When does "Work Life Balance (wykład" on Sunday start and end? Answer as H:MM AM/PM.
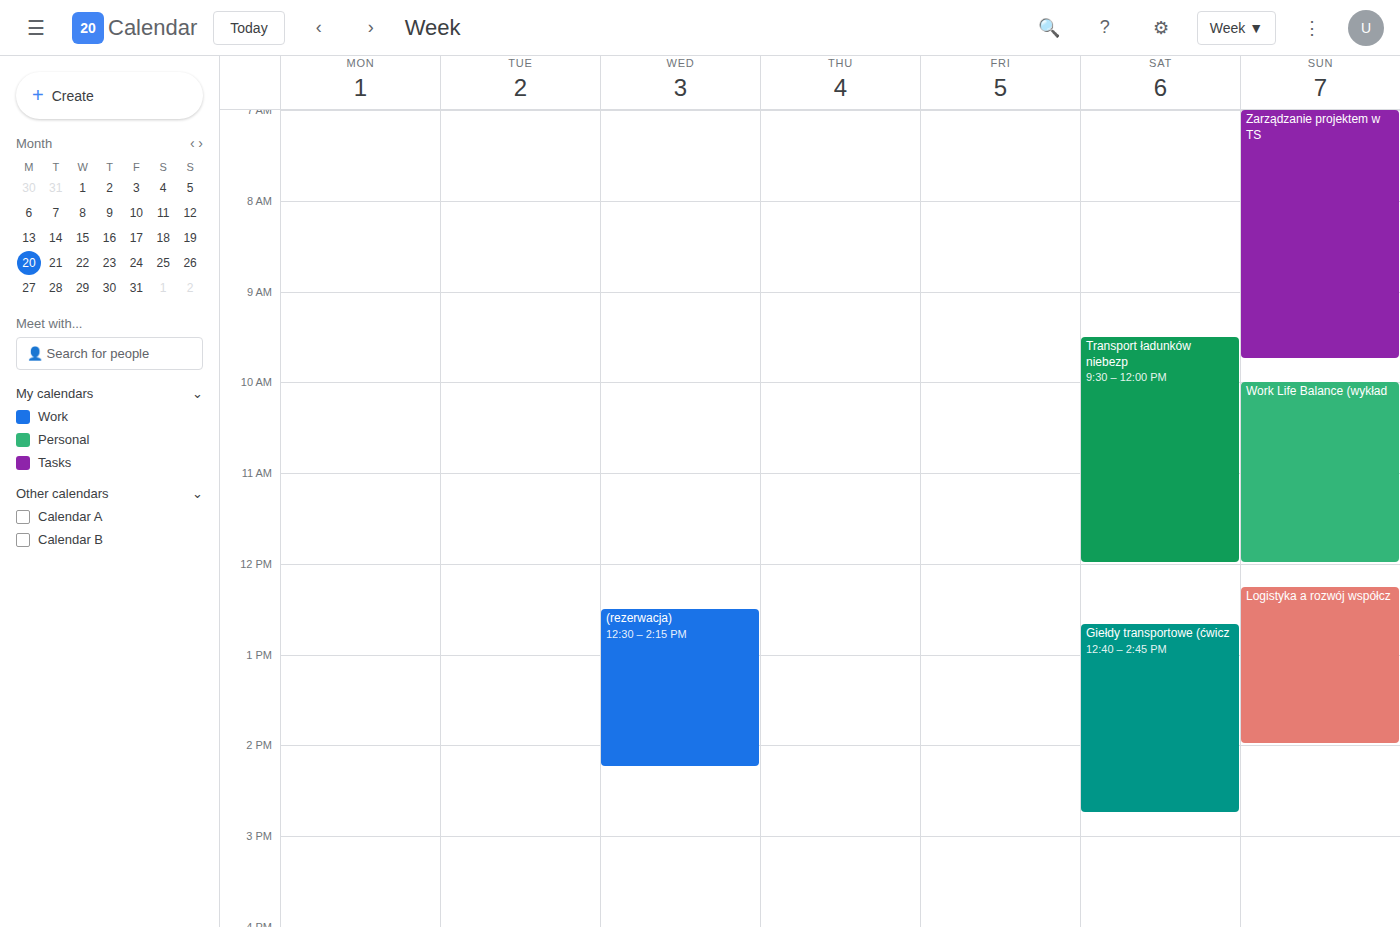
10:00 AM to 12:00 PM